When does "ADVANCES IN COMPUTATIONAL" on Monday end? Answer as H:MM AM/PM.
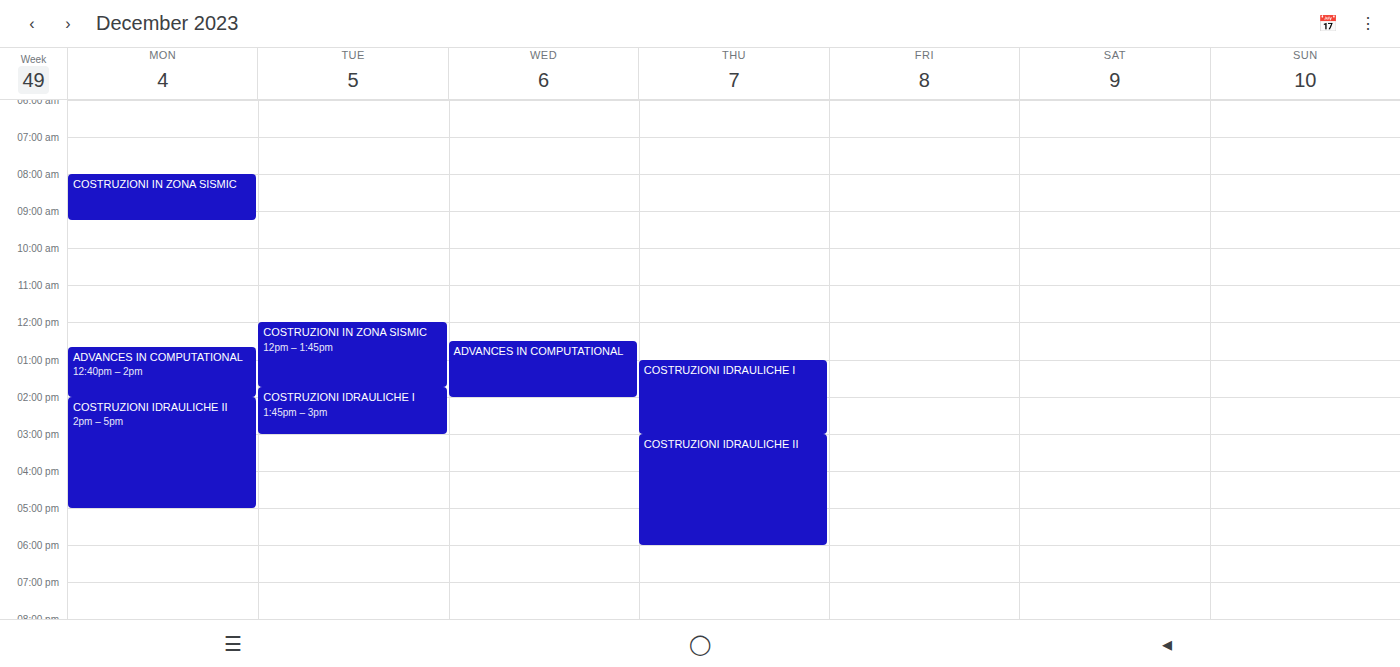
2:00 PM